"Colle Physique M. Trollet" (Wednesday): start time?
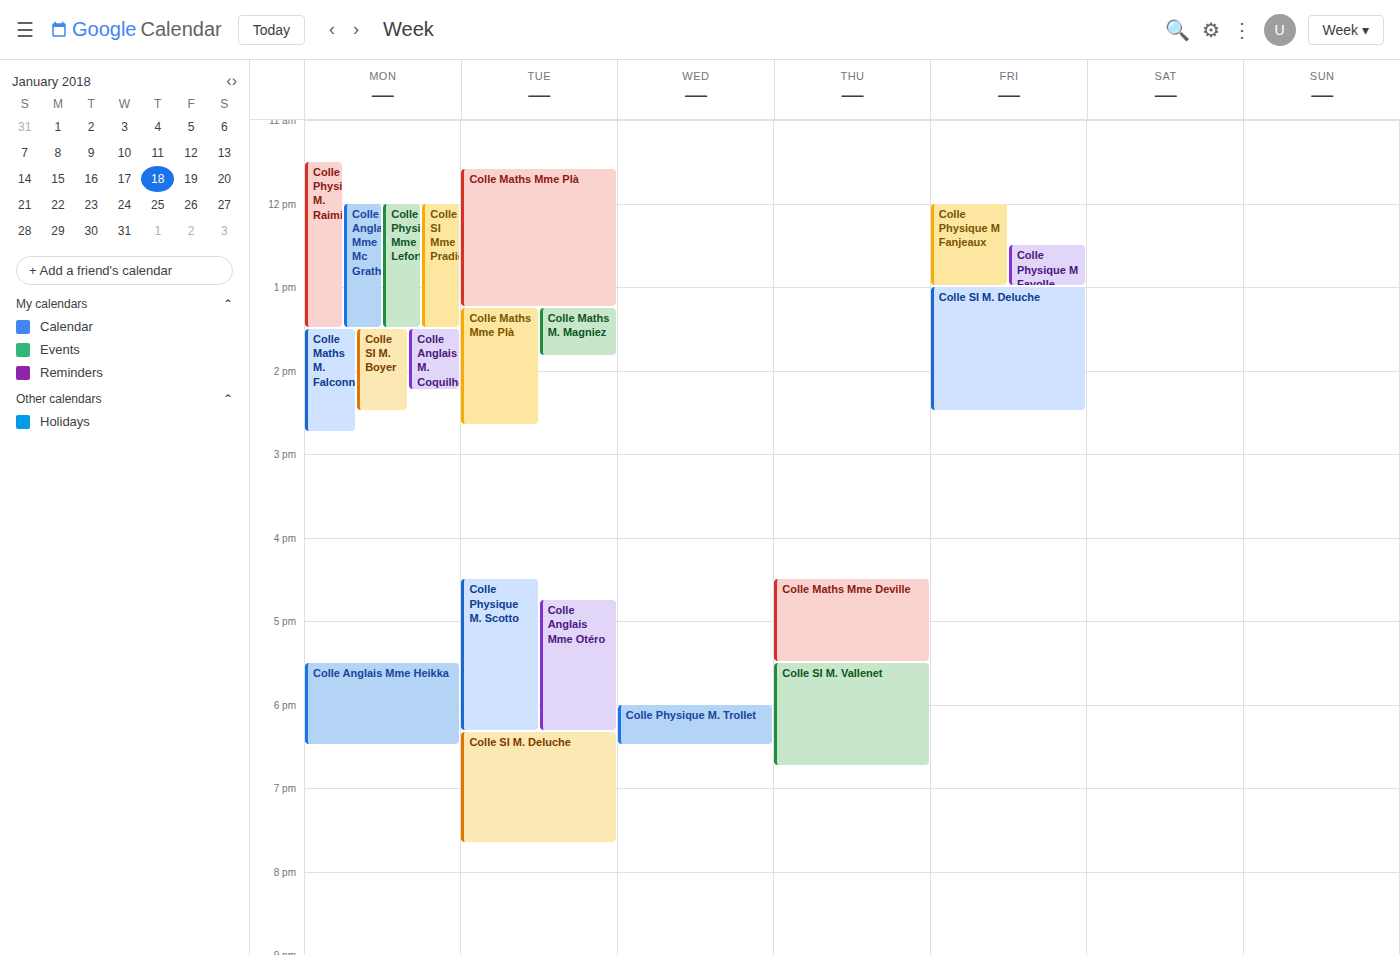
6:00 PM